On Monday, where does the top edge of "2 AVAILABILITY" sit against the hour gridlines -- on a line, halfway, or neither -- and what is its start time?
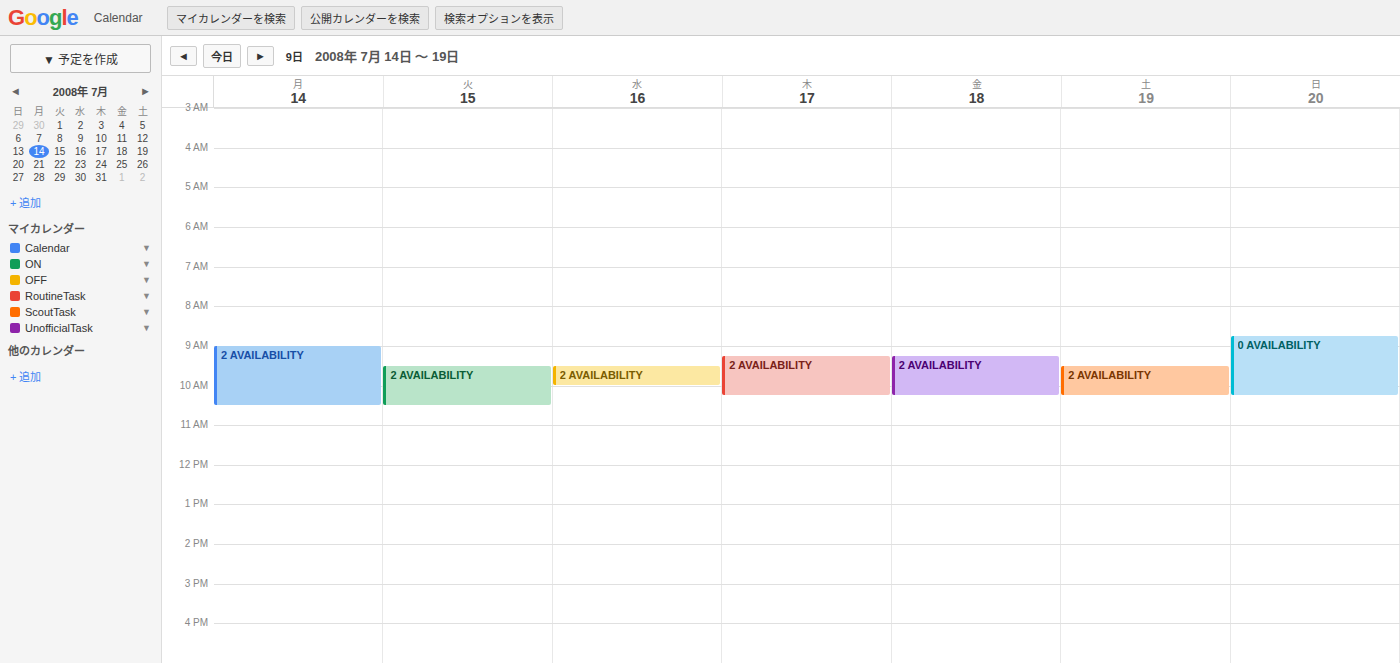
9:00 AM -- exactly on the 9 AM line.